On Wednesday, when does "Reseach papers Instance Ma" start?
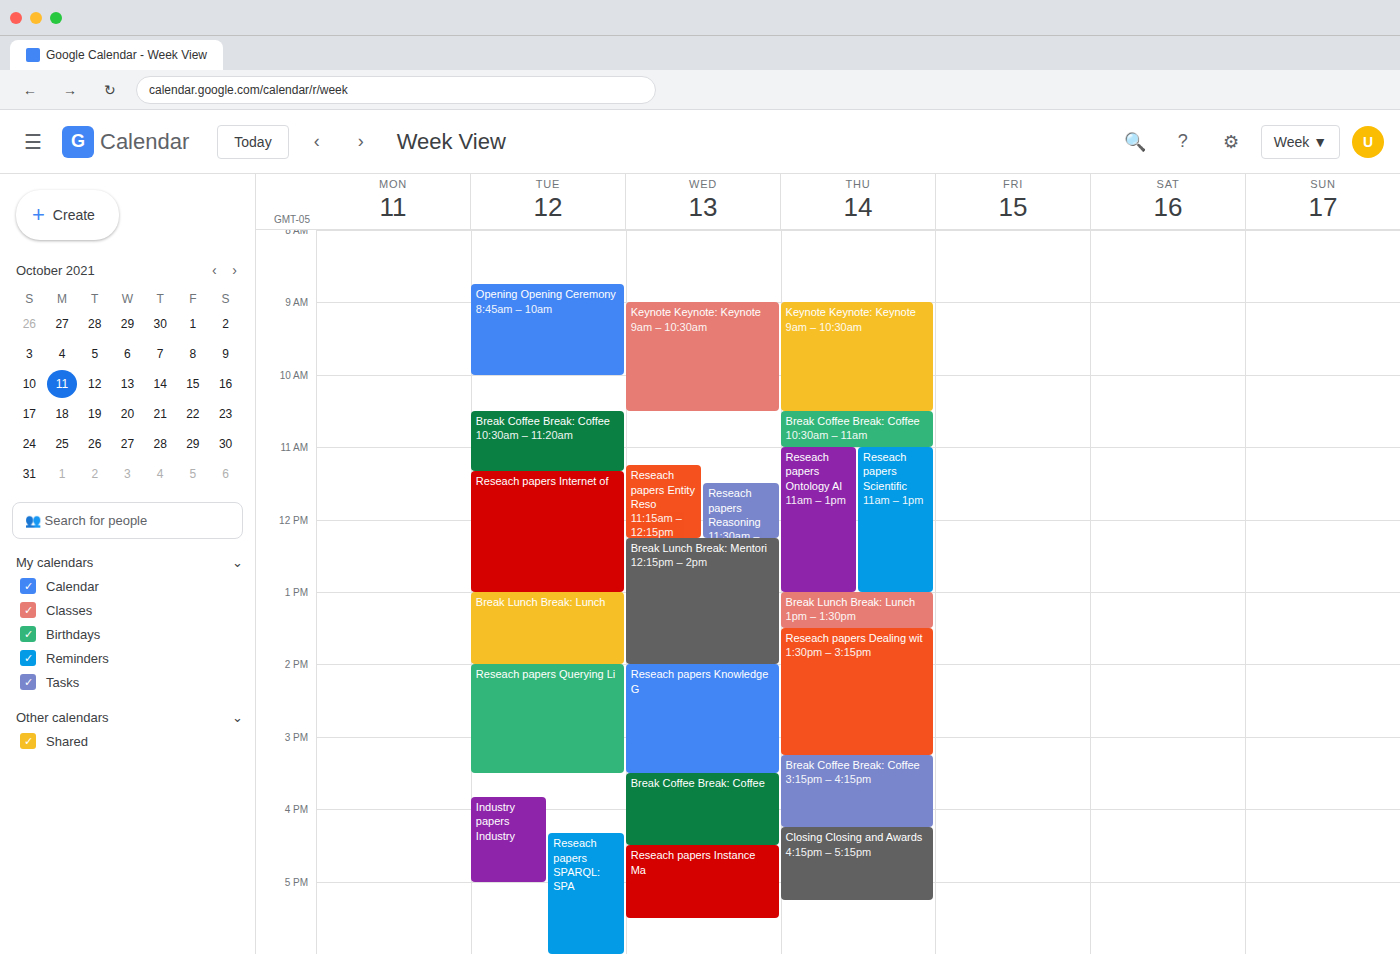
16:30